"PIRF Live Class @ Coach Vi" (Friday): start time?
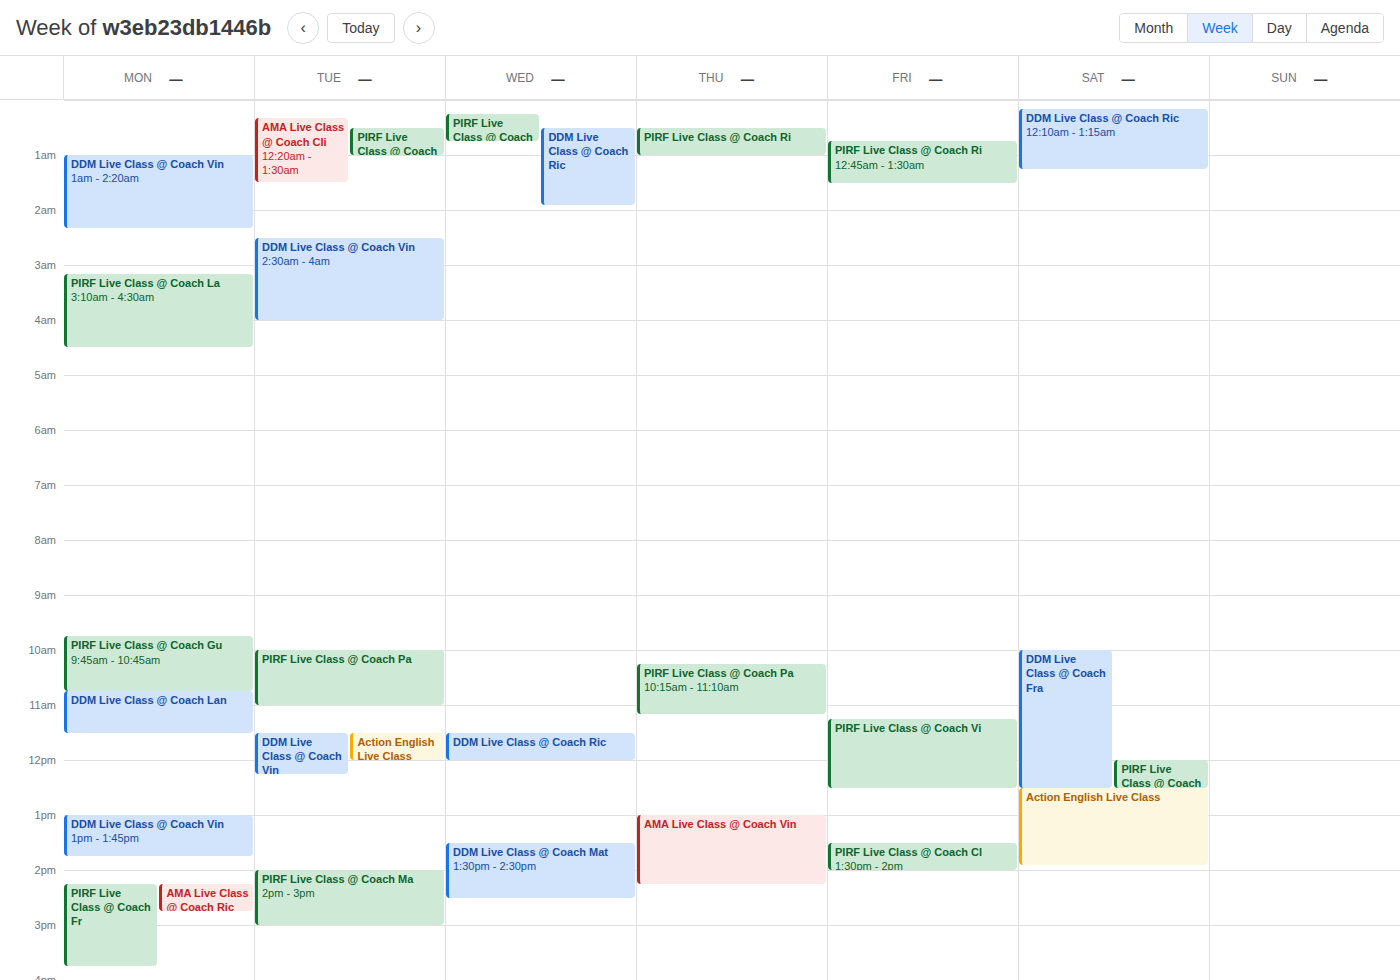
11:15 AM